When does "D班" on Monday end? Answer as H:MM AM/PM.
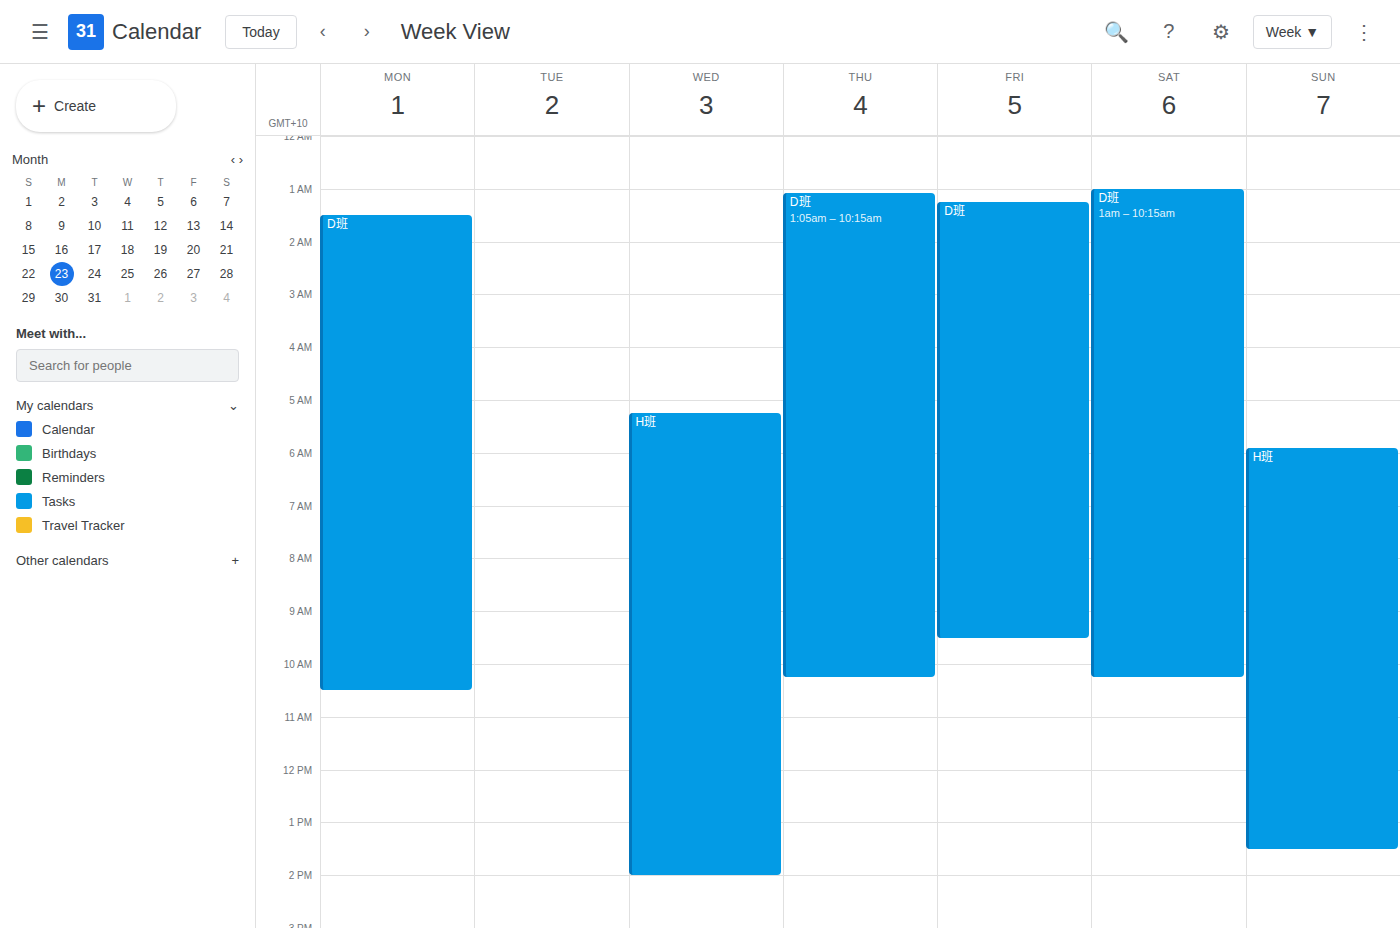
10:30 AM